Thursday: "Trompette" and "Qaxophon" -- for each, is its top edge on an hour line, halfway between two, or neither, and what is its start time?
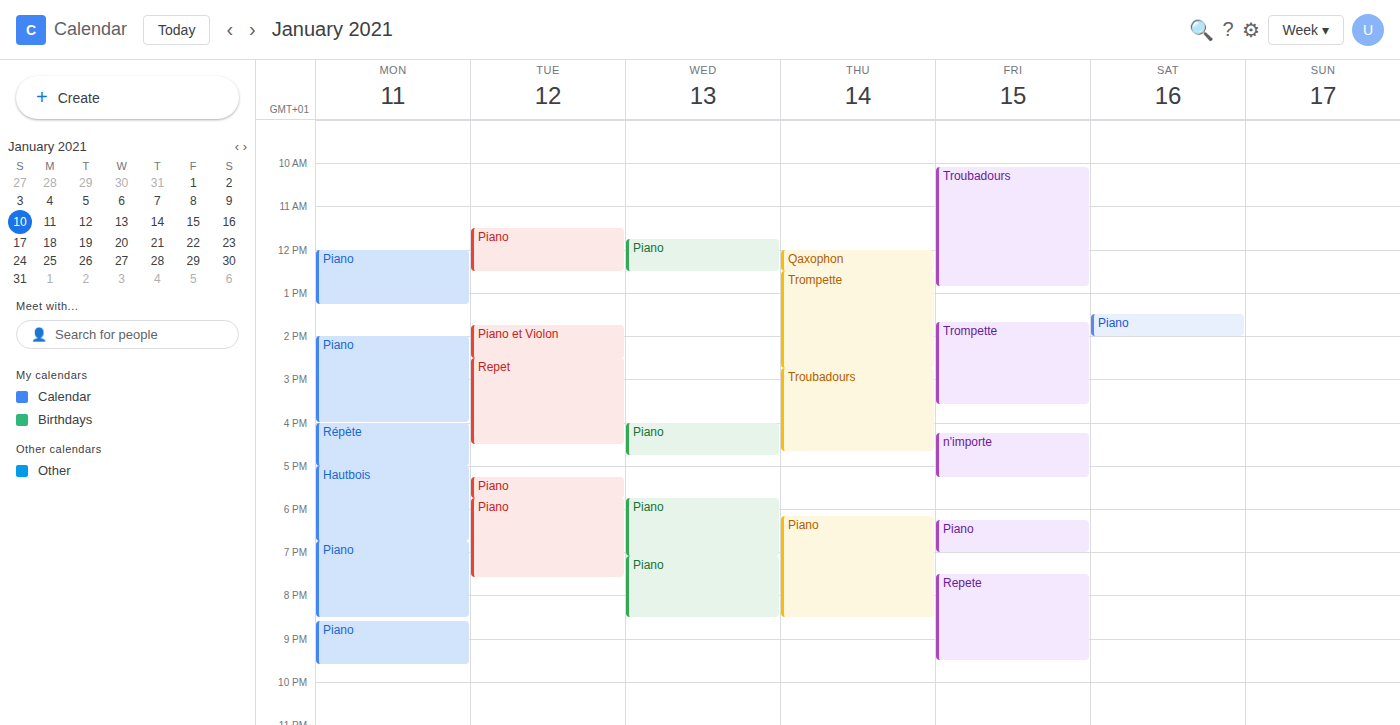
"Trompette": 12:30 PM, halfway between the 12 PM and 1 PM lines. "Qaxophon": 12:00 PM, exactly on the 12 PM line.